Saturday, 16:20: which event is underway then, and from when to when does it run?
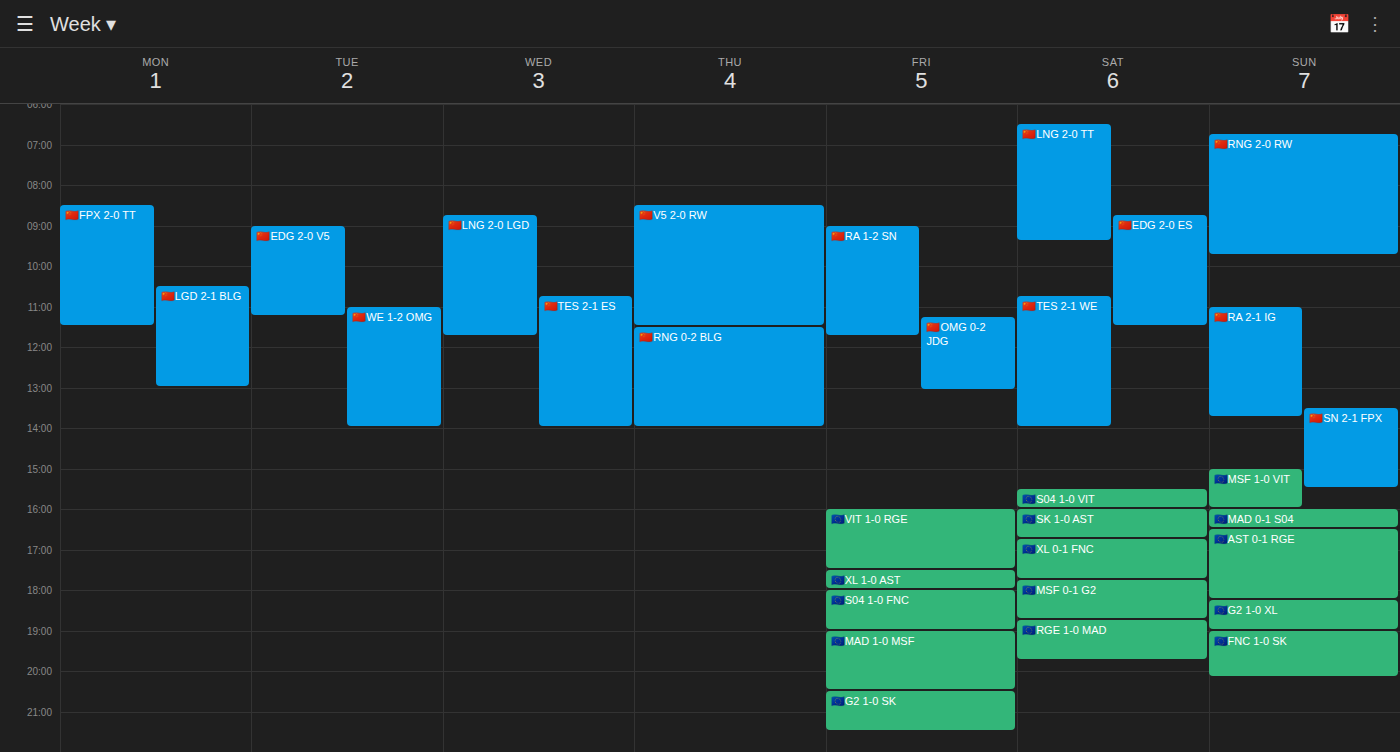
"🇪🇺SK 1-0 AST", 16:00 to 16:45